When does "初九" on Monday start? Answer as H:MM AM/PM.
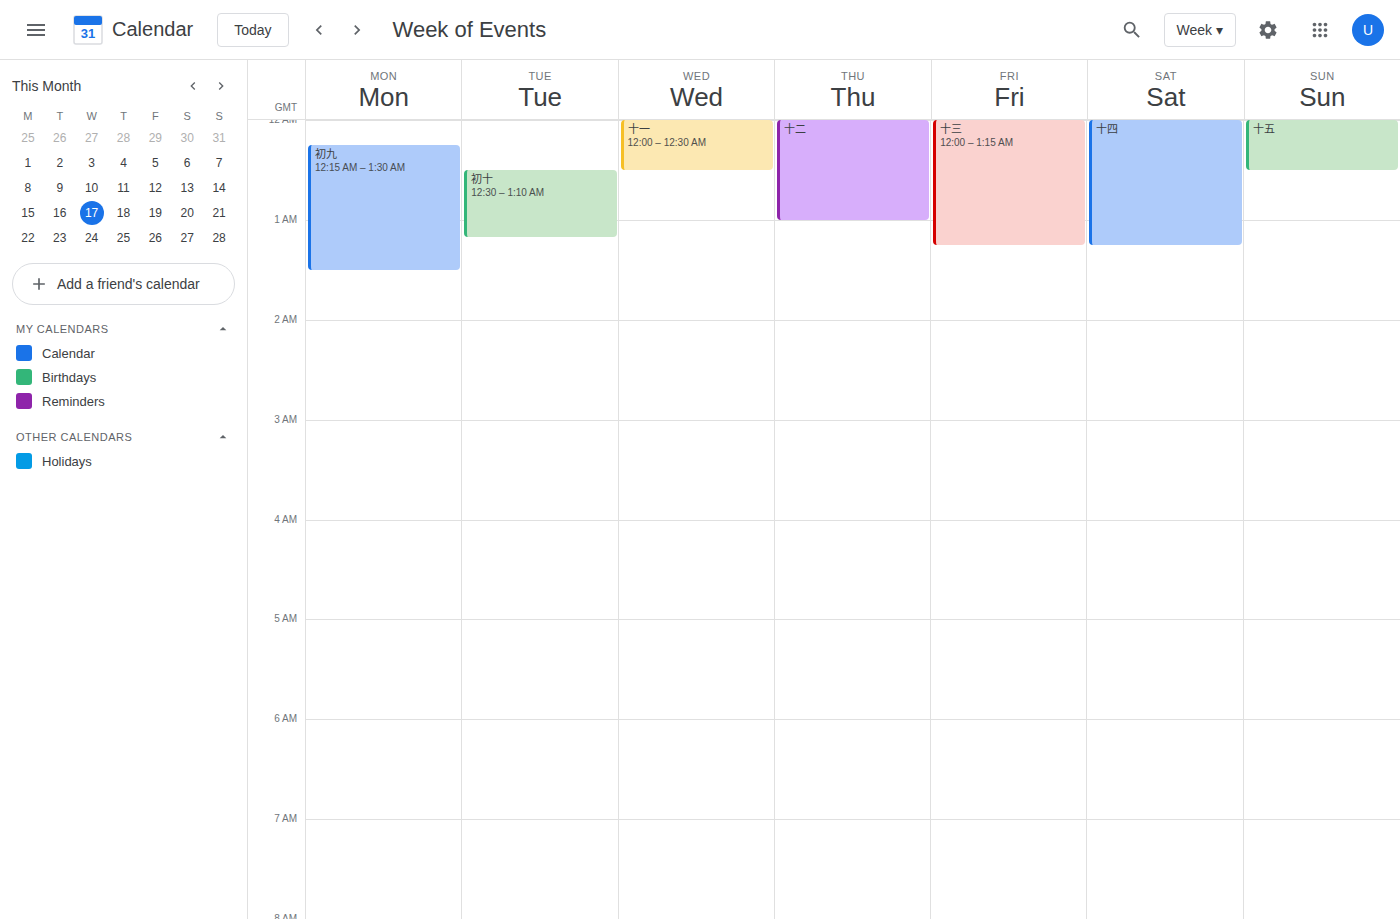
12:15 AM